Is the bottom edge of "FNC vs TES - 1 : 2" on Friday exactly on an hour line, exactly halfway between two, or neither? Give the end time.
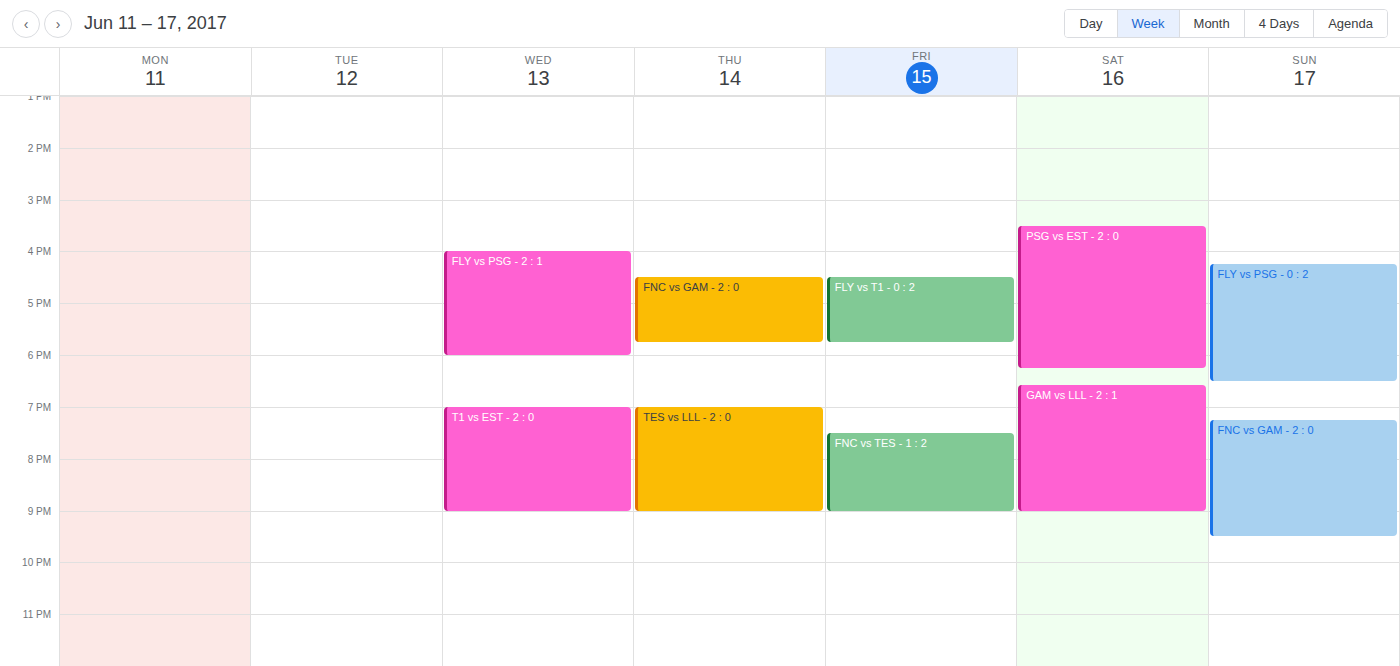
9:00 PM -- exactly on the 9 PM line.